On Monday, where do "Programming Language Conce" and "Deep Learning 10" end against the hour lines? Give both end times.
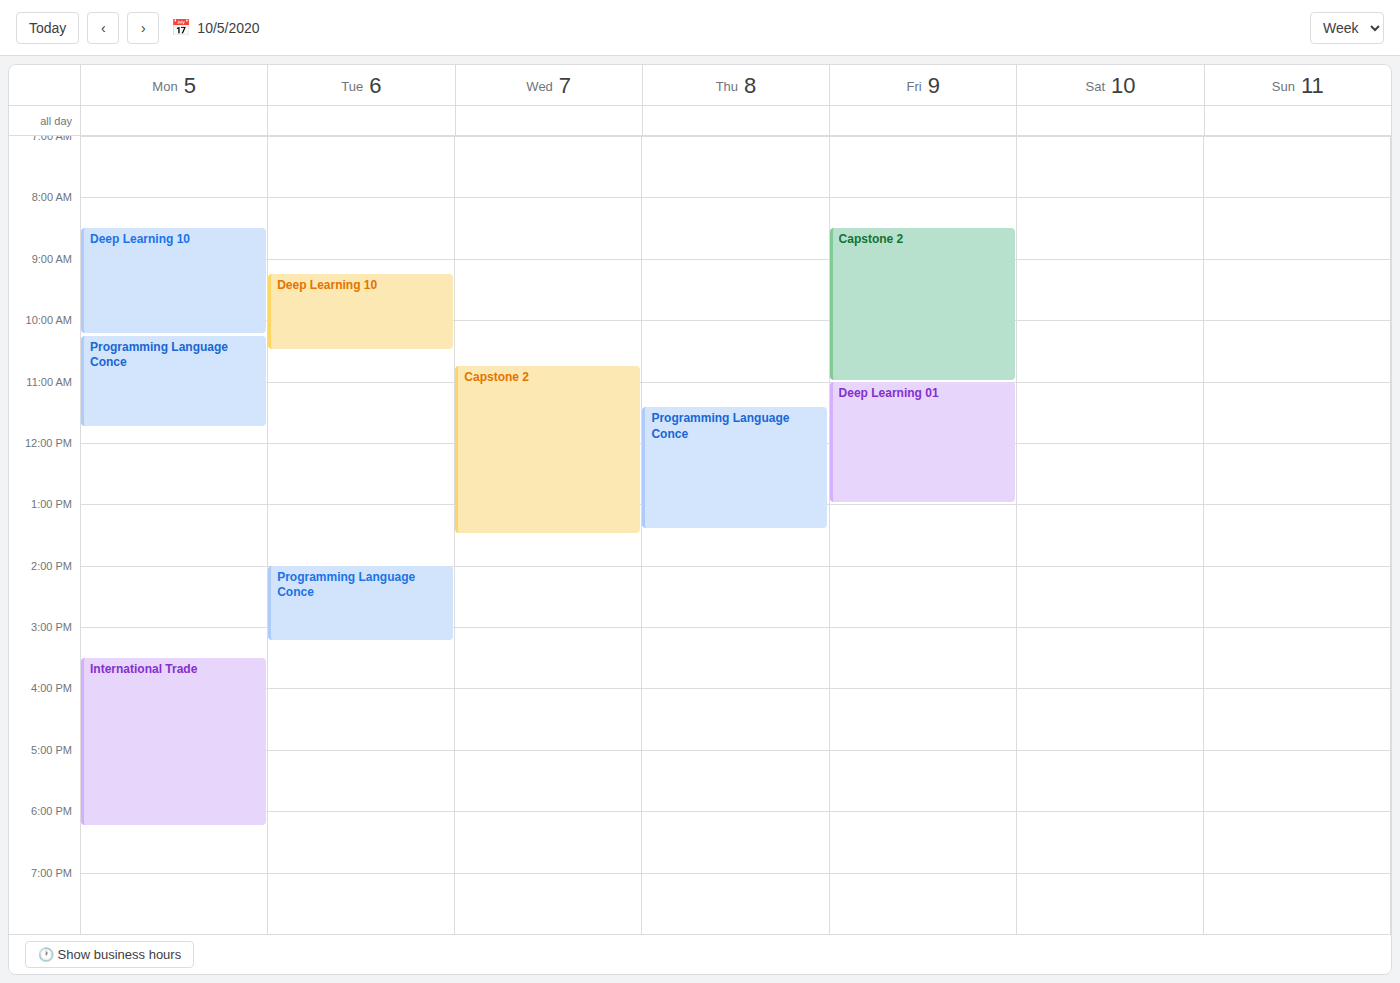
"Programming Language Conce": 11:45 AM, neither: three quarters of the way from the 11 AM line to the 12 PM line. "Deep Learning 10": 10:15 AM, neither: a quarter of the way from the 10 AM line to the 11 AM line.